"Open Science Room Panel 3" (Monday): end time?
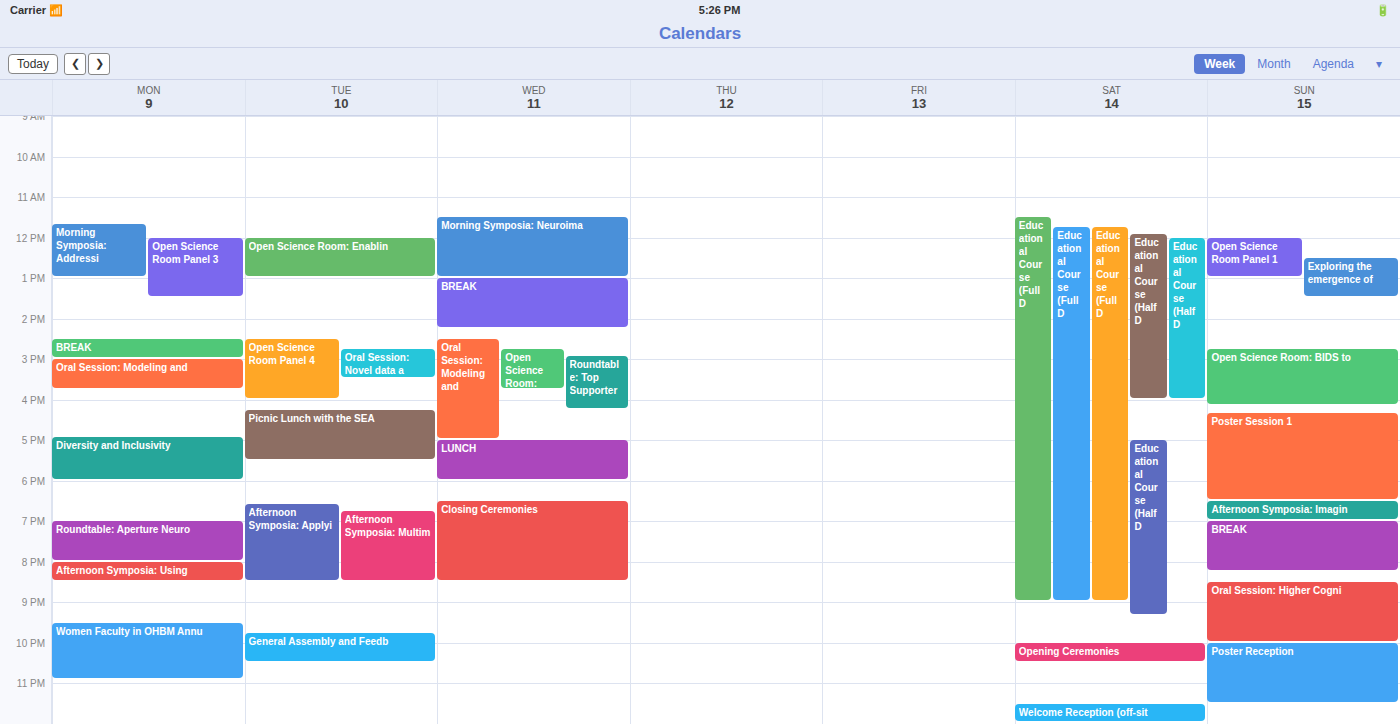
1:30 PM